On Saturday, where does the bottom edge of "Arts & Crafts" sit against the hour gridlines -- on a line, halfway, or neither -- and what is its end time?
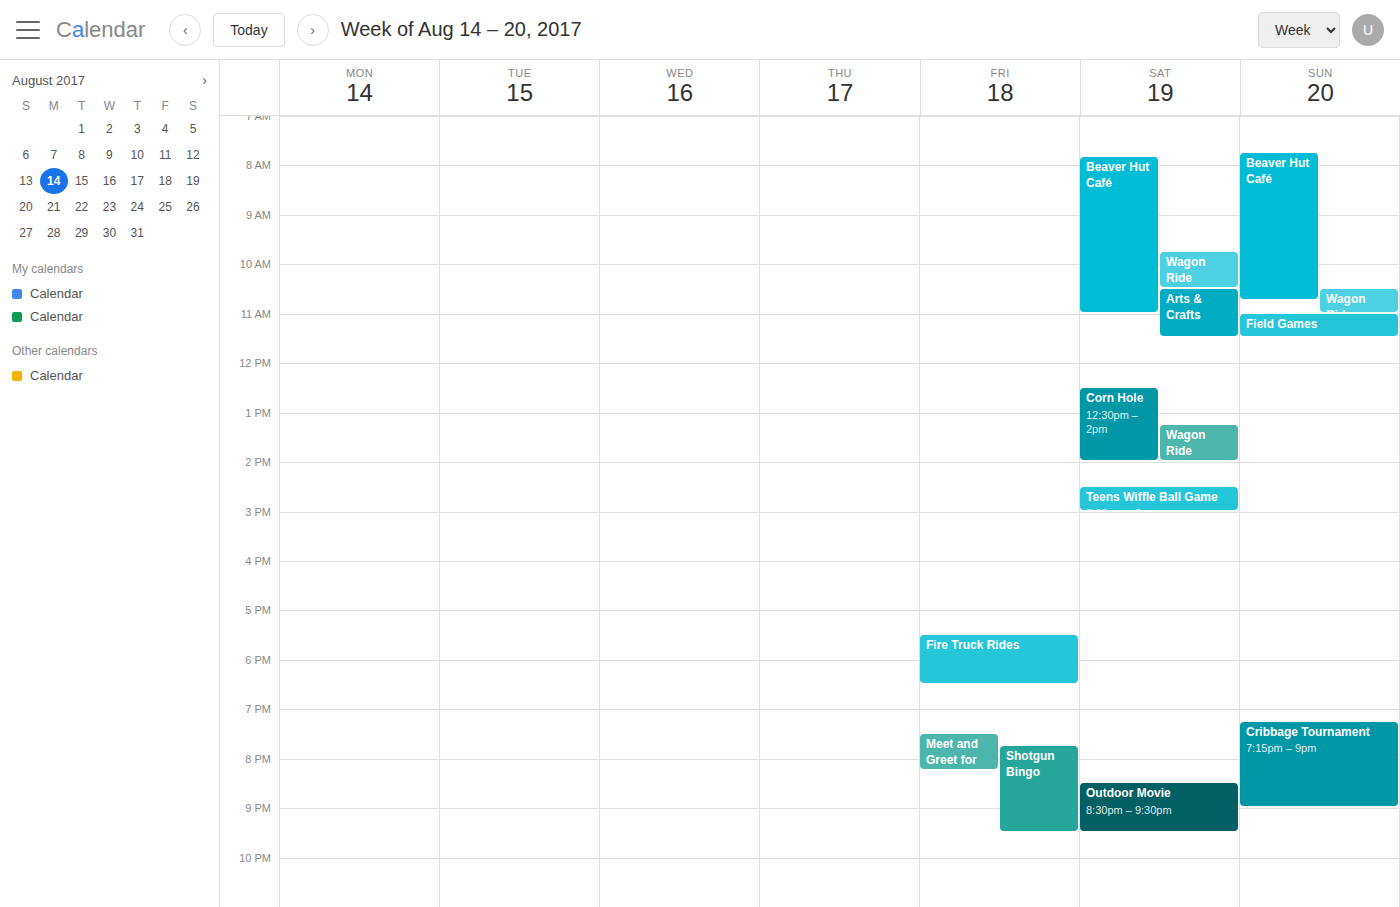
11:30 AM -- halfway between the 11 AM and 12 PM lines.